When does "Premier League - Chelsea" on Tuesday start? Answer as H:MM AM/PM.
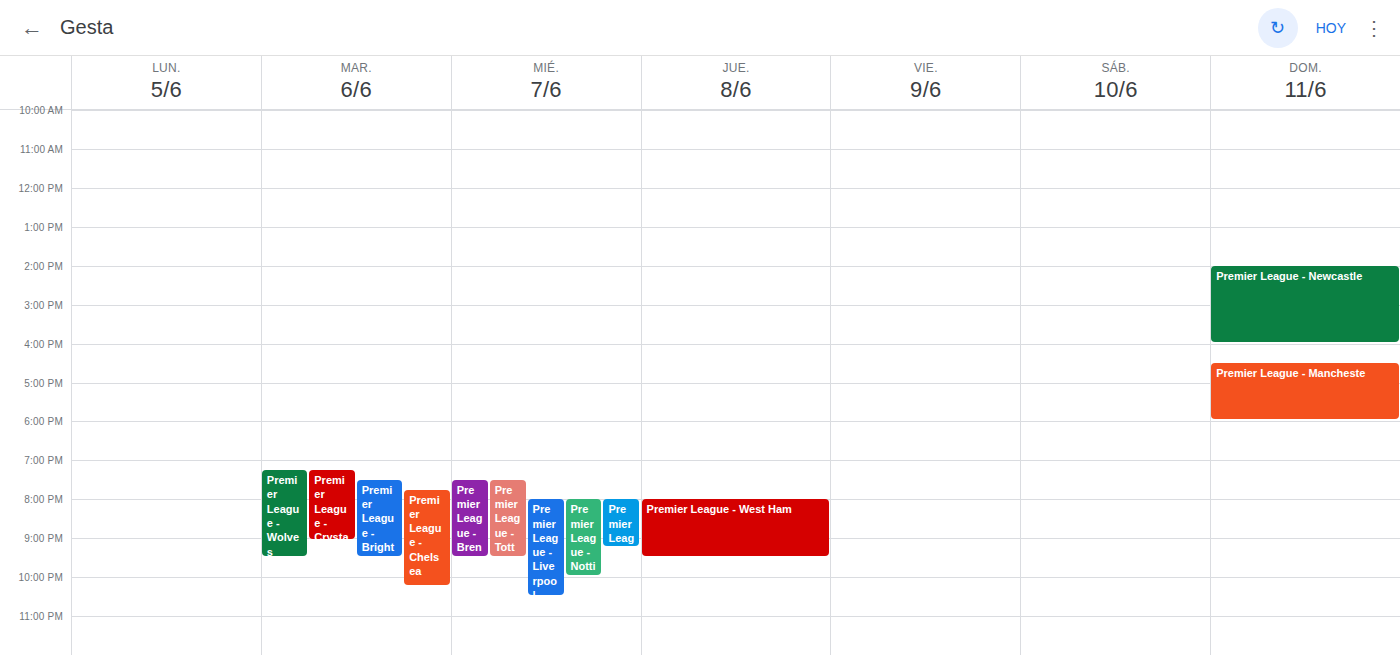
7:45 PM